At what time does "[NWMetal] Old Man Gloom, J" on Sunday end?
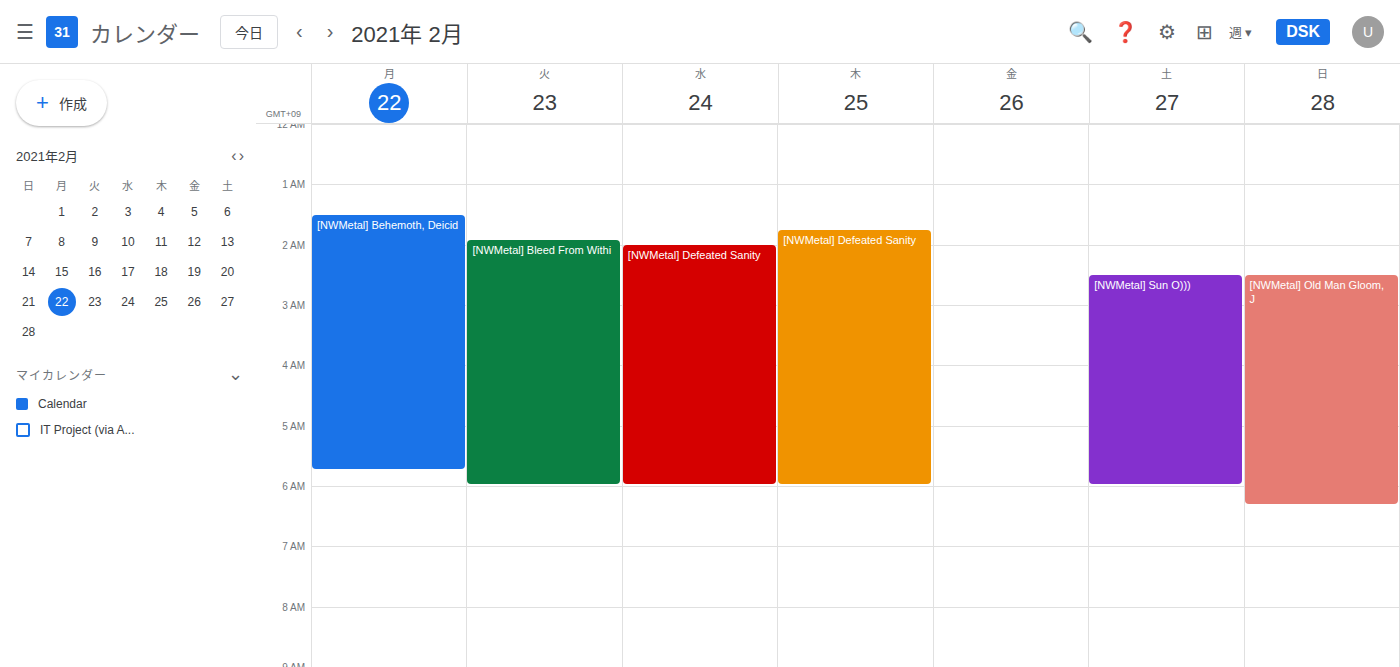
6:20 AM